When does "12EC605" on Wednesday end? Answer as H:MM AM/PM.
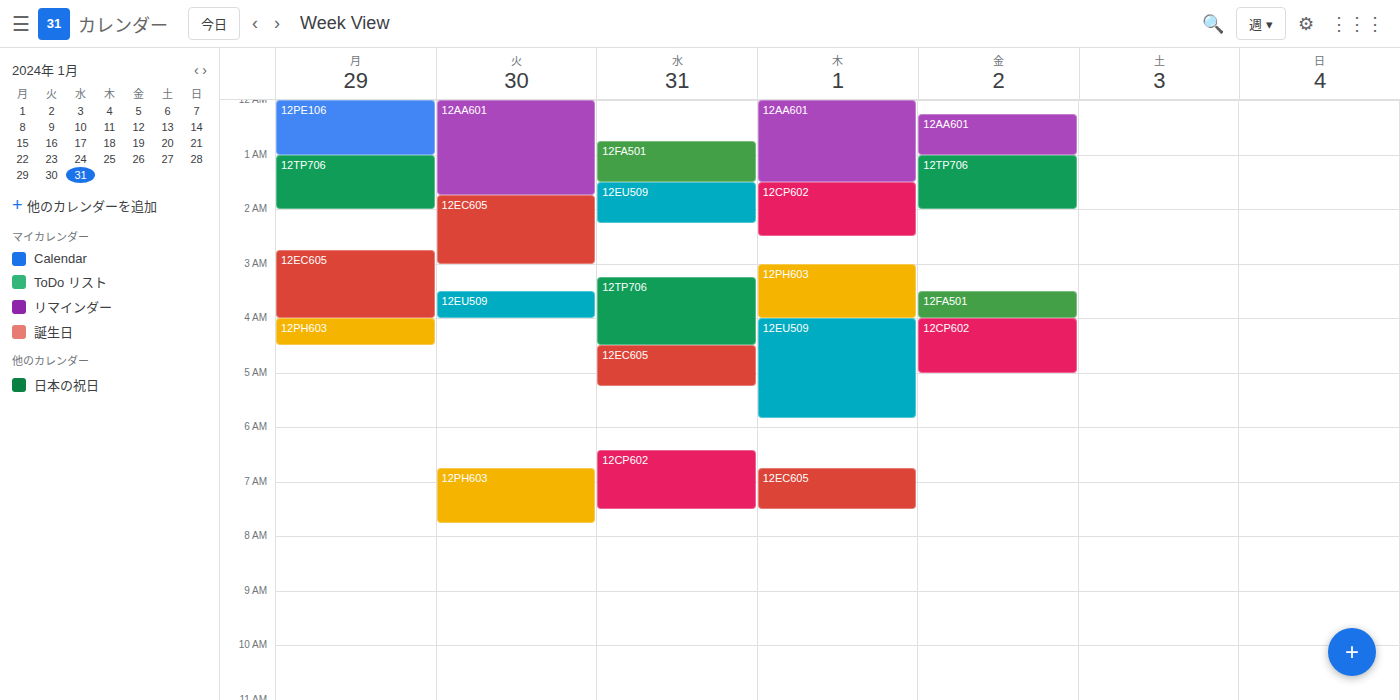
5:15 AM